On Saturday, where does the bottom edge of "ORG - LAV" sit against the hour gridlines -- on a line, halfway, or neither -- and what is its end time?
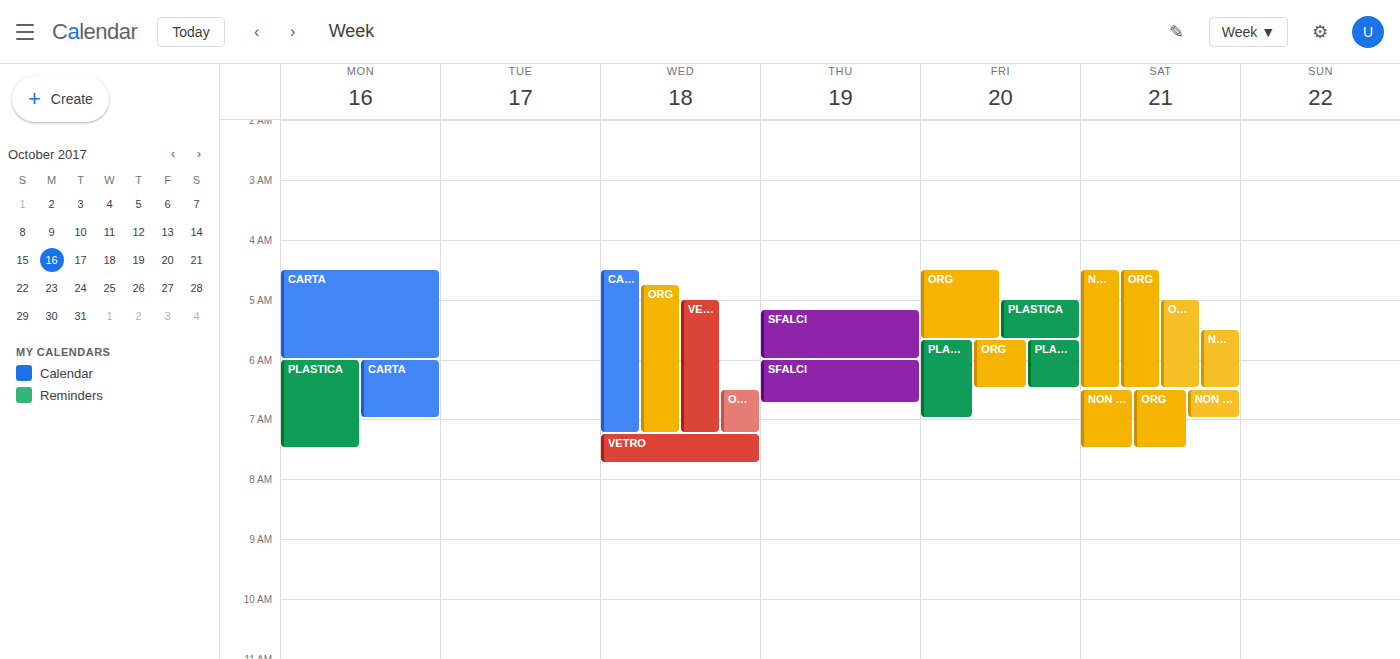
6:30 AM -- halfway between the 6 AM and 7 AM lines.